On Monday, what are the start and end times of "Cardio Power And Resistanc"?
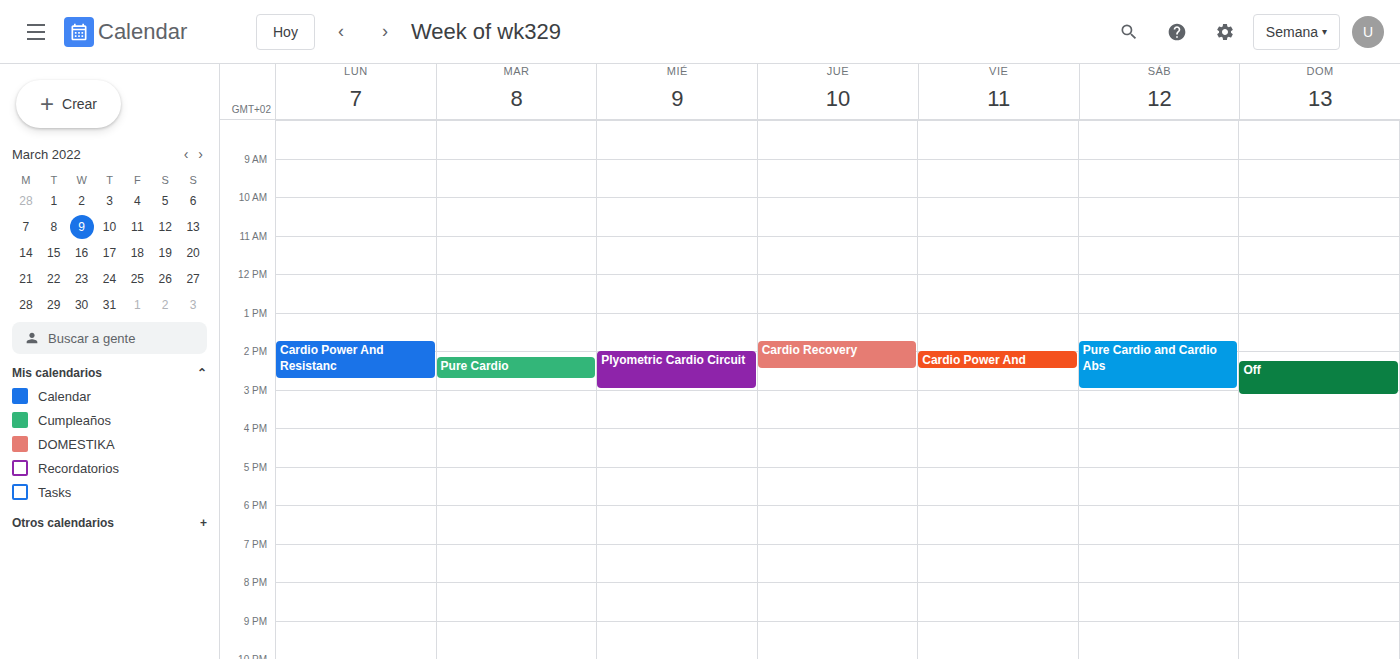
13:45 to 14:45